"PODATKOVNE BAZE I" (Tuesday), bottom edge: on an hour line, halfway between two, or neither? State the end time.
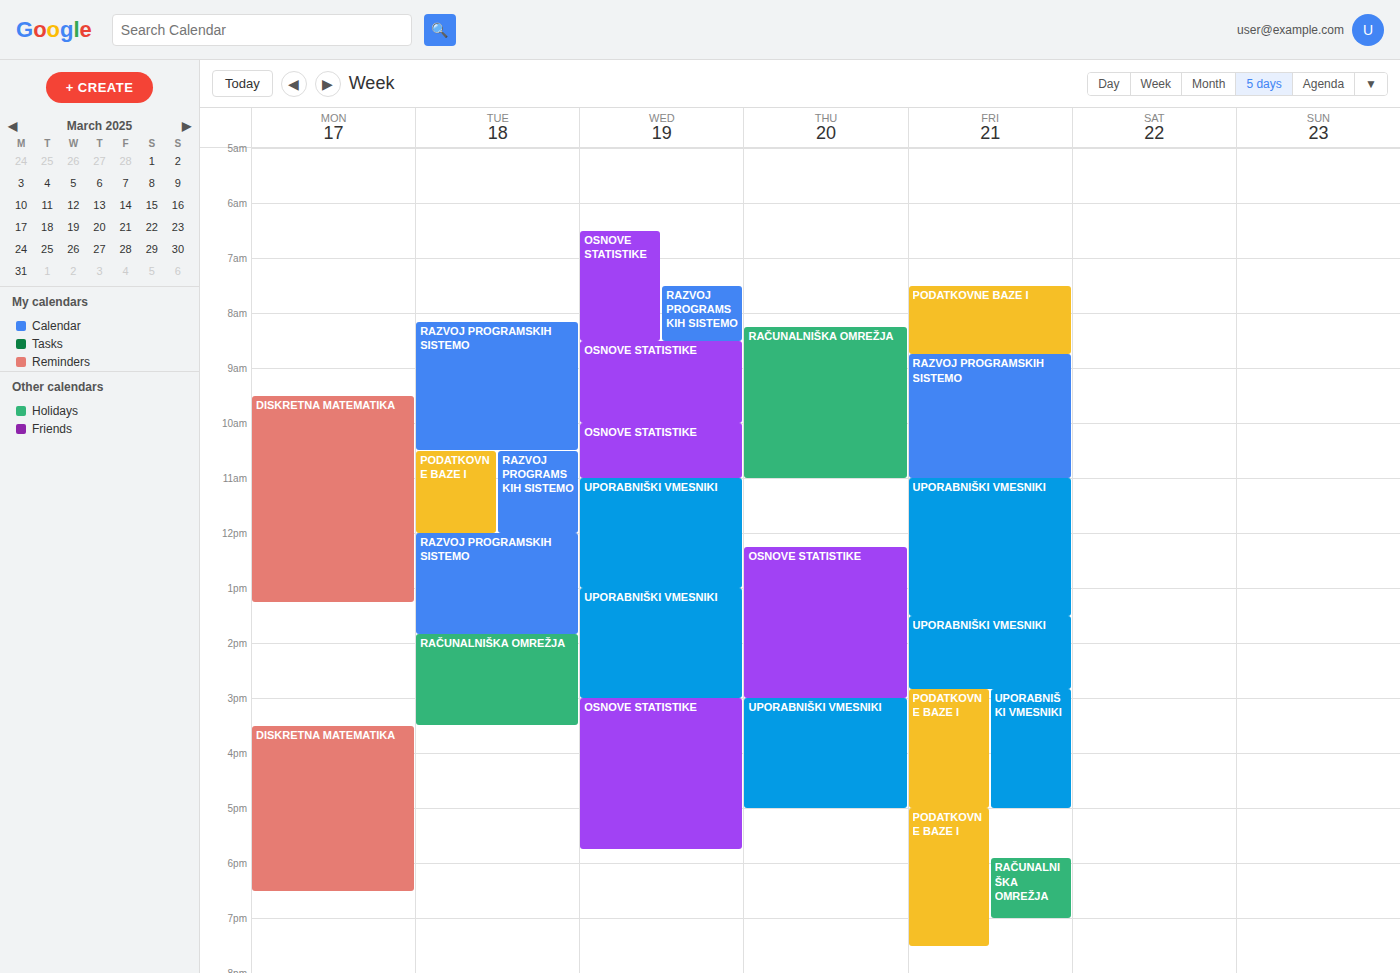
12:00 -- exactly on the 12:00 line.